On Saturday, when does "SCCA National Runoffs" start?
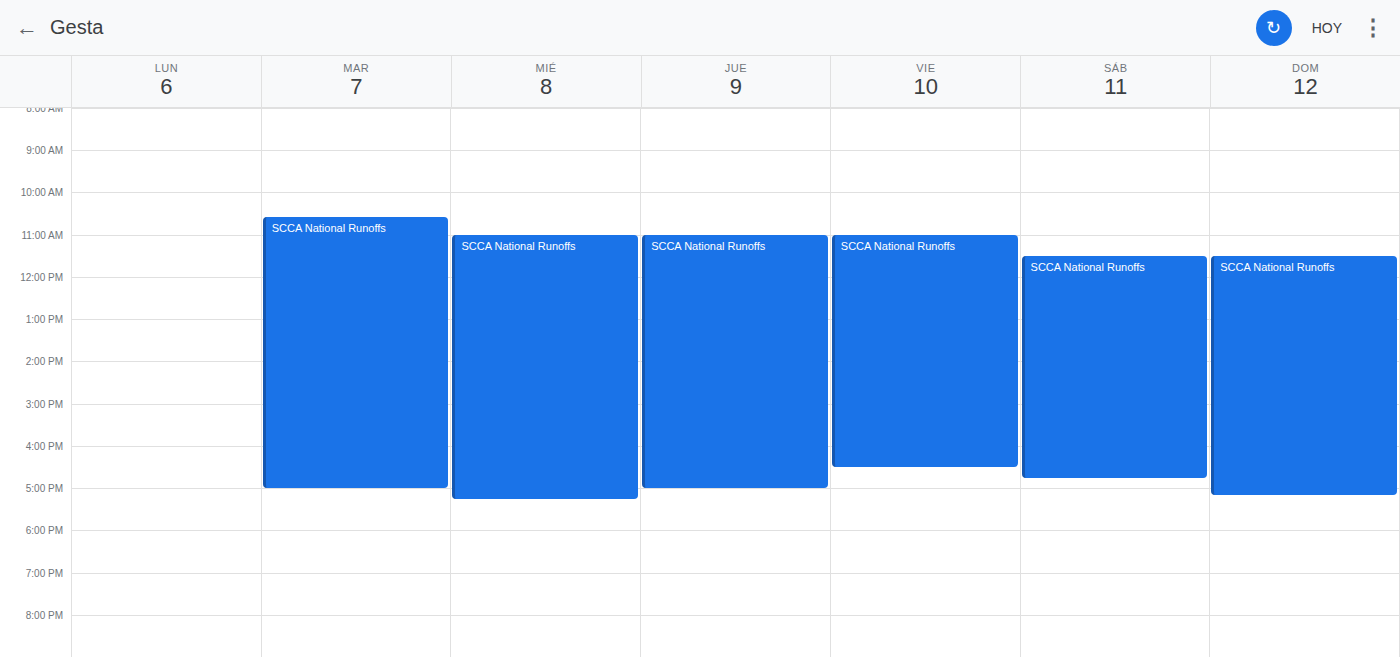
11:30 AM